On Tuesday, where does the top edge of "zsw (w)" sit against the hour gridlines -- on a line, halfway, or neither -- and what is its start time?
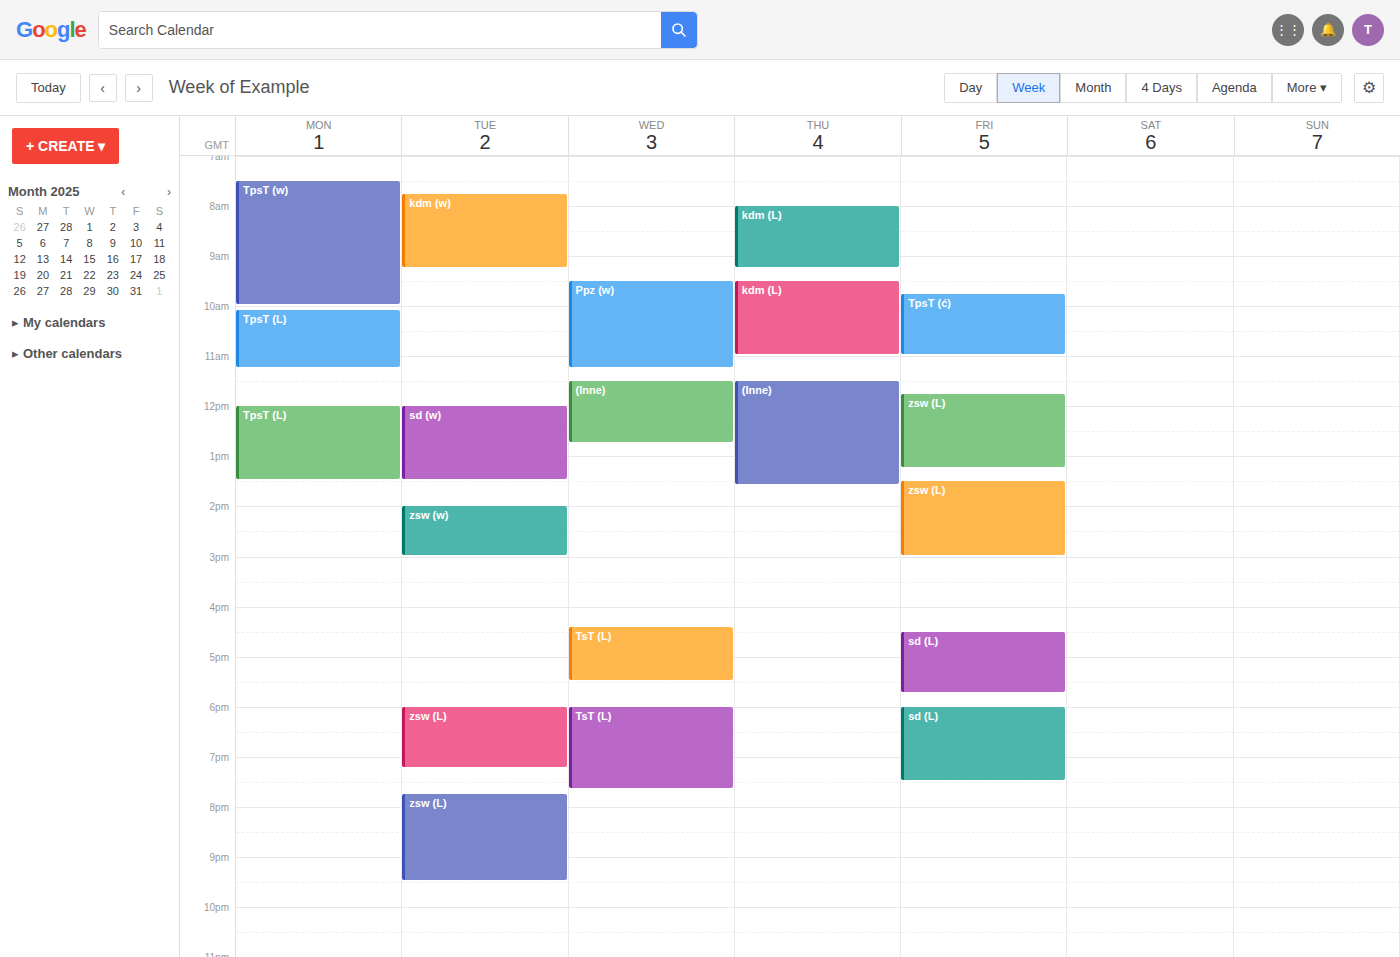
2:00 PM -- exactly on the 2 PM line.